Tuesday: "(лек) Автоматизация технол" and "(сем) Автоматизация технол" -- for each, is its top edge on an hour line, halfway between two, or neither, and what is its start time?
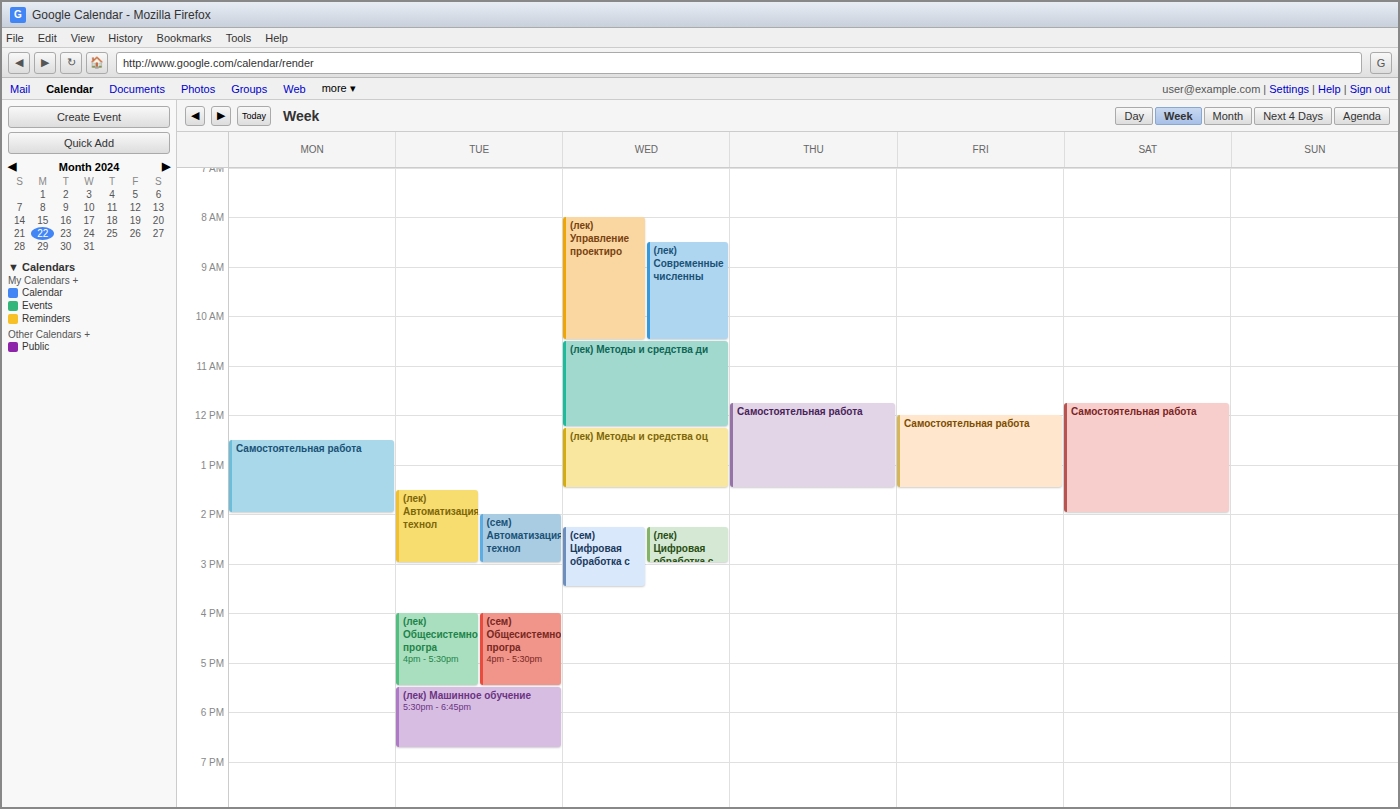
"(лек) Автоматизация технол": 1:30 PM, halfway between the 1 PM and 2 PM lines. "(сем) Автоматизация технол": 2:00 PM, exactly on the 2 PM line.